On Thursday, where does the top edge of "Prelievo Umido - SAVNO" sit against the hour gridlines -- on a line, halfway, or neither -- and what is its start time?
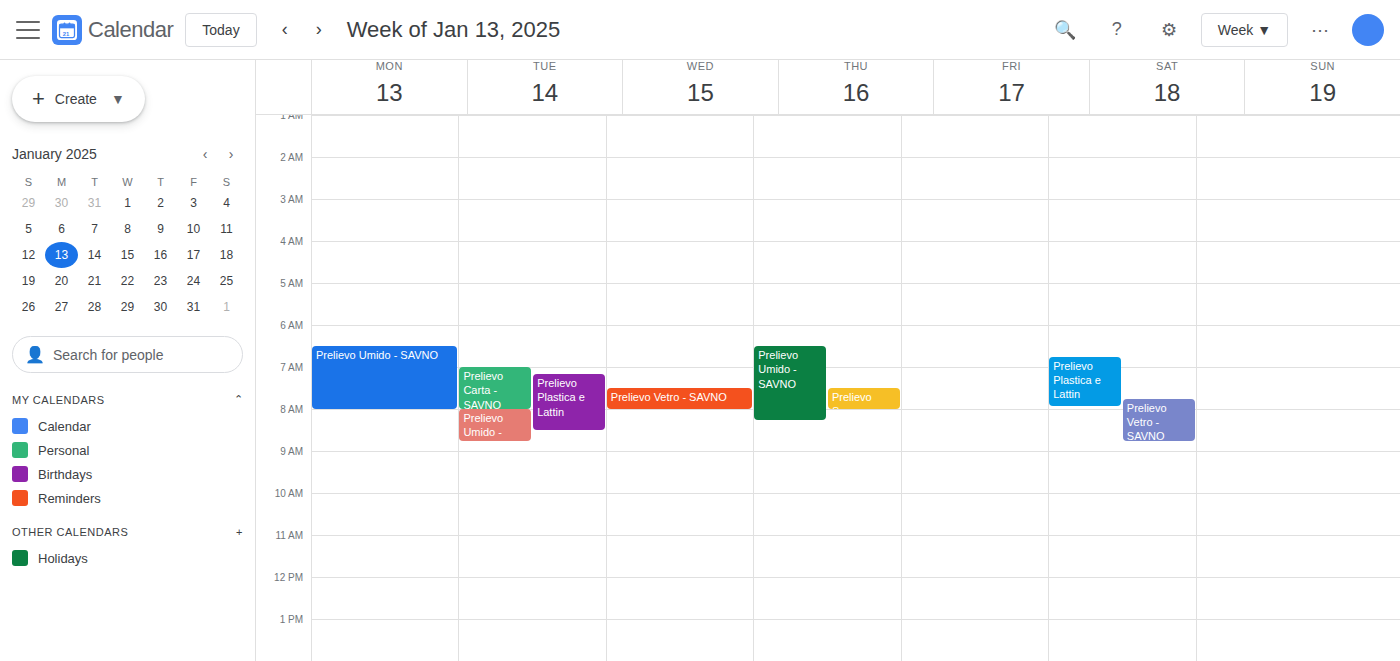
6:30 AM -- halfway between the 6 AM and 7 AM lines.